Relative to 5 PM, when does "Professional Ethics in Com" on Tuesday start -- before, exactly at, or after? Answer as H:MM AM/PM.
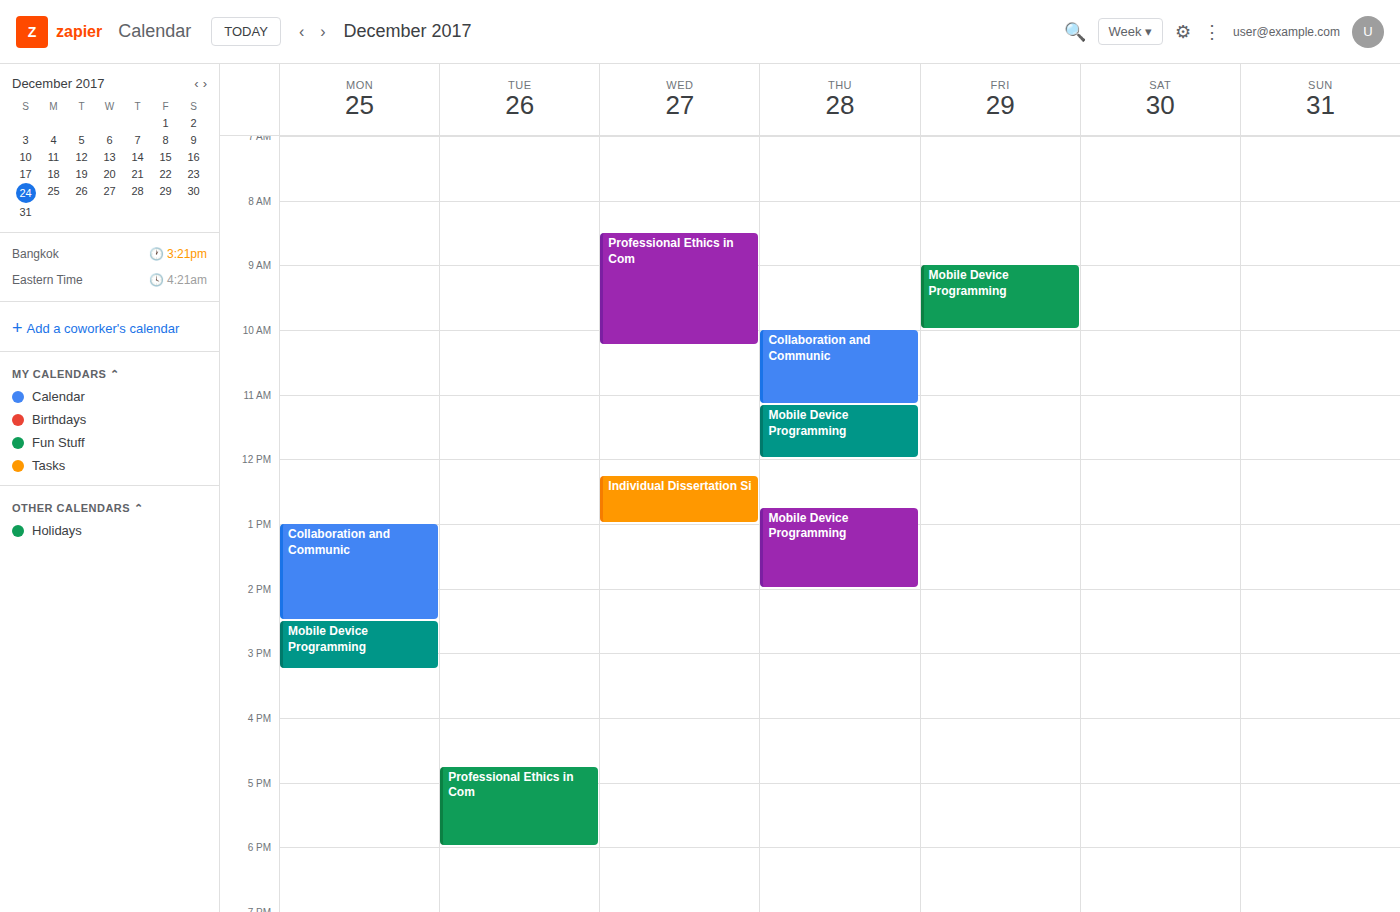
4:45 PM -- before 5 PM, 15 minutes above the 5 PM line.